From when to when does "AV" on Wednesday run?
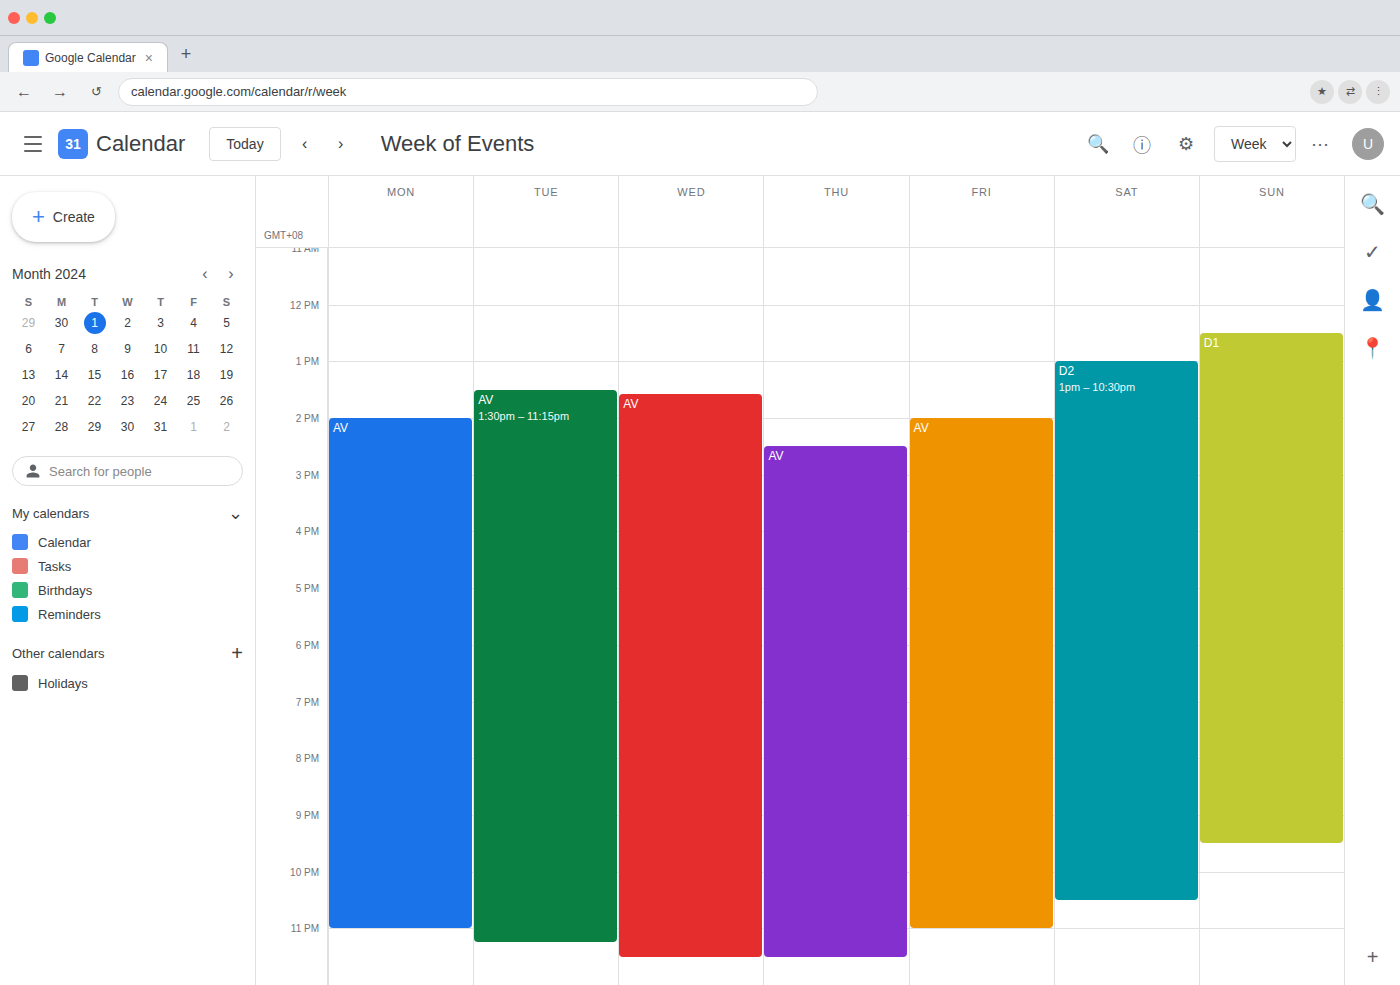
1:35 PM to 11:30 PM